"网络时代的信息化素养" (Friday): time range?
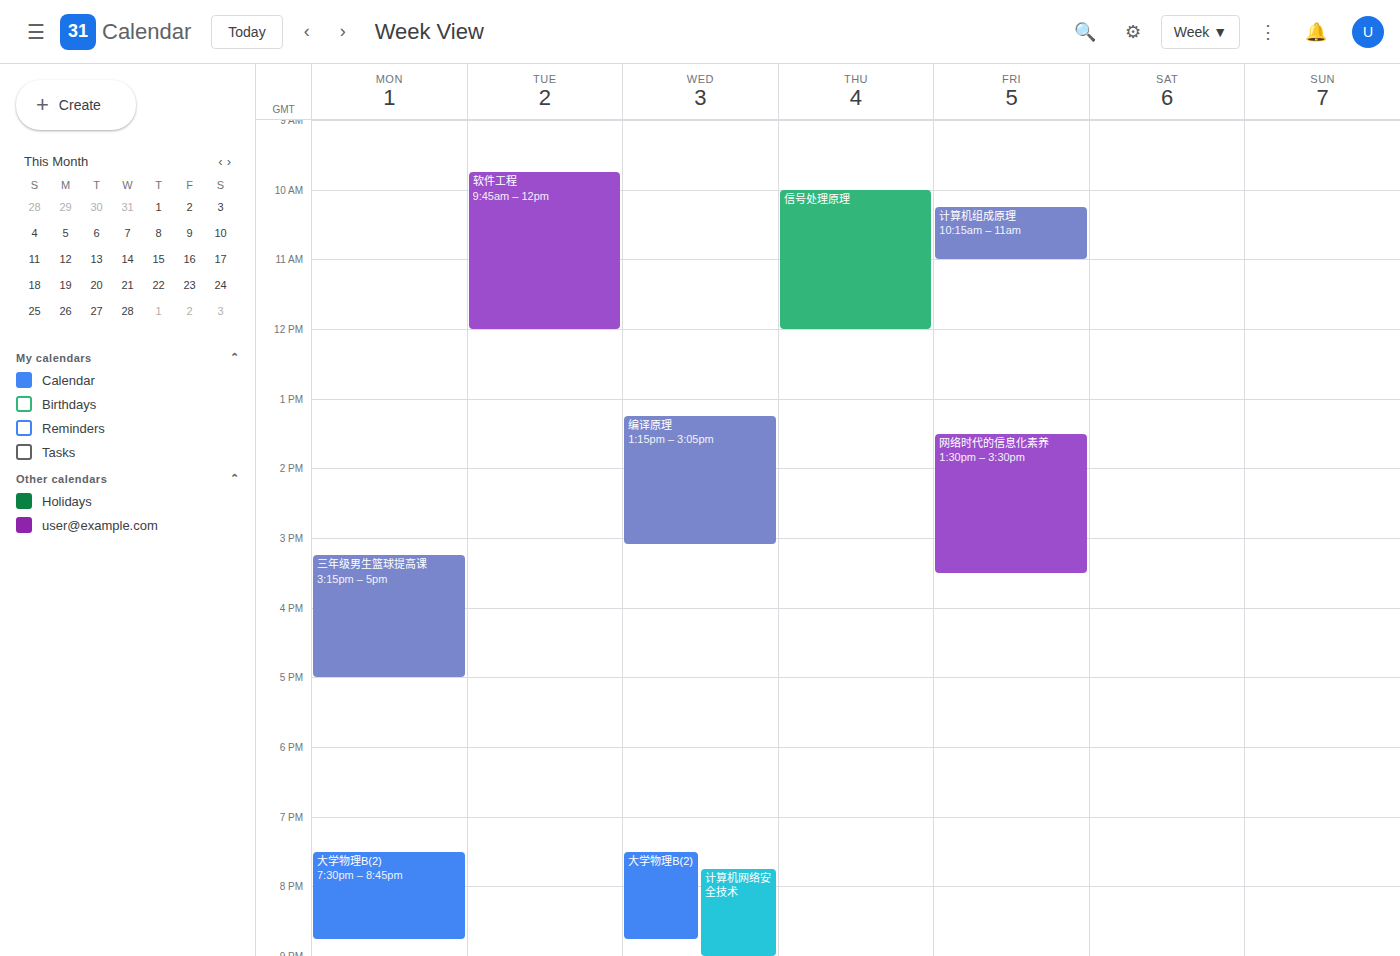
1:30 PM to 3:30 PM